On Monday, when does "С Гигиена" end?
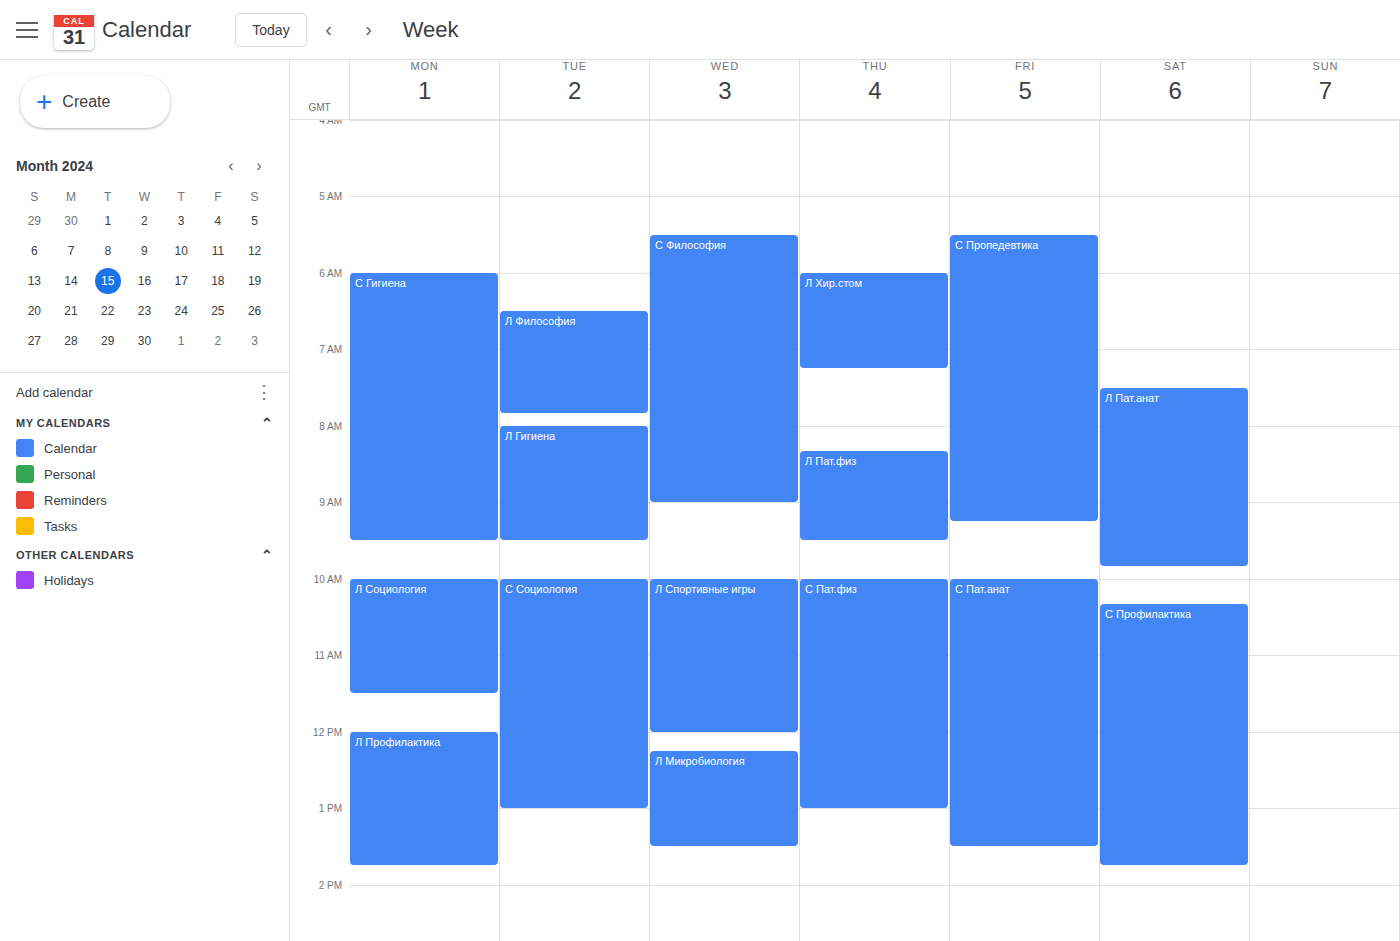
9:30 AM